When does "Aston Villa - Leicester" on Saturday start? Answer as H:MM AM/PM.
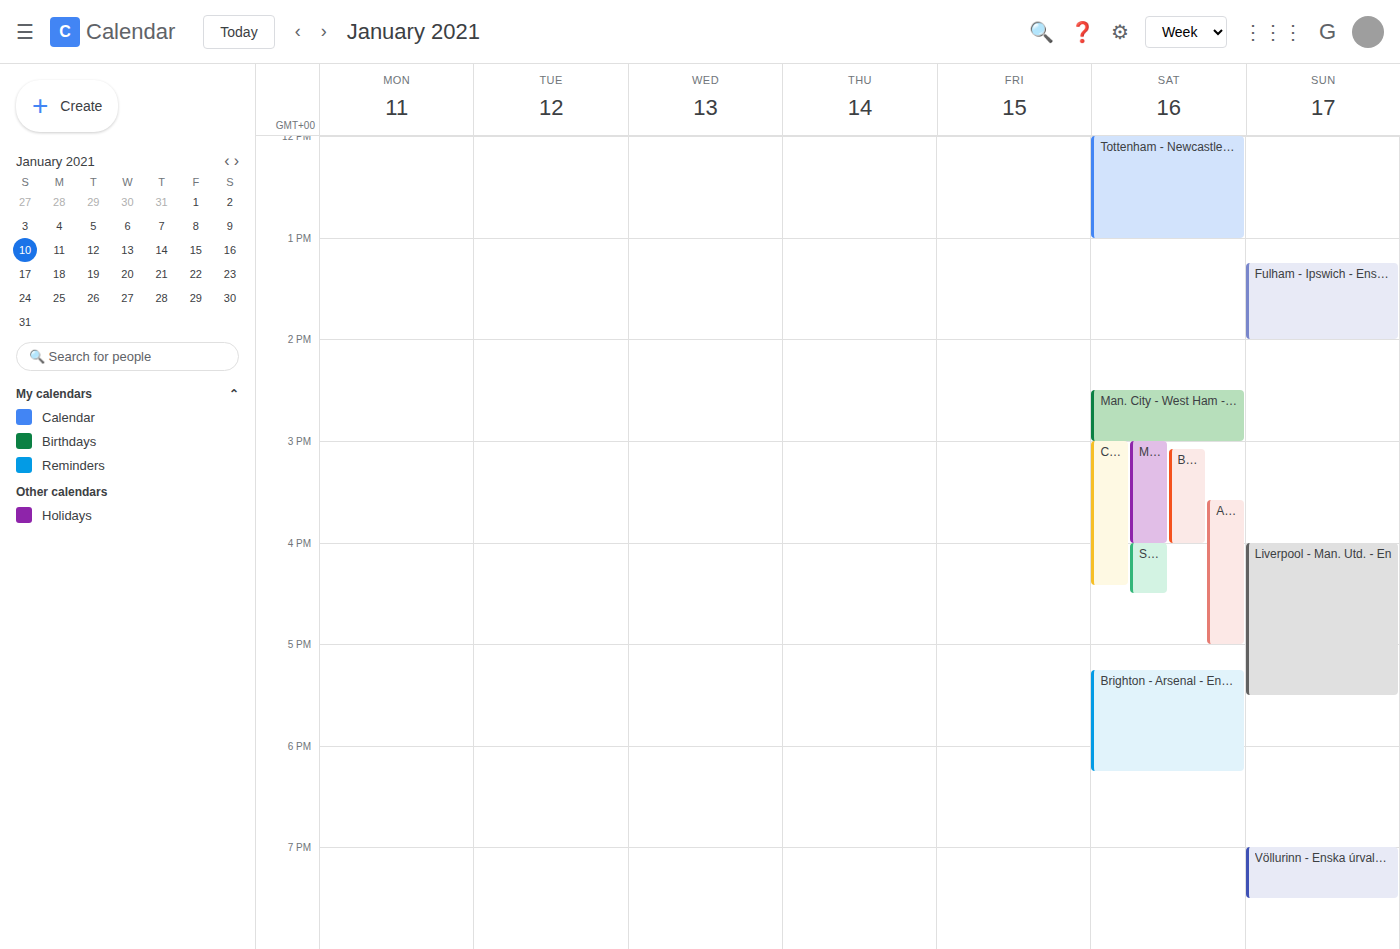
3:35 PM